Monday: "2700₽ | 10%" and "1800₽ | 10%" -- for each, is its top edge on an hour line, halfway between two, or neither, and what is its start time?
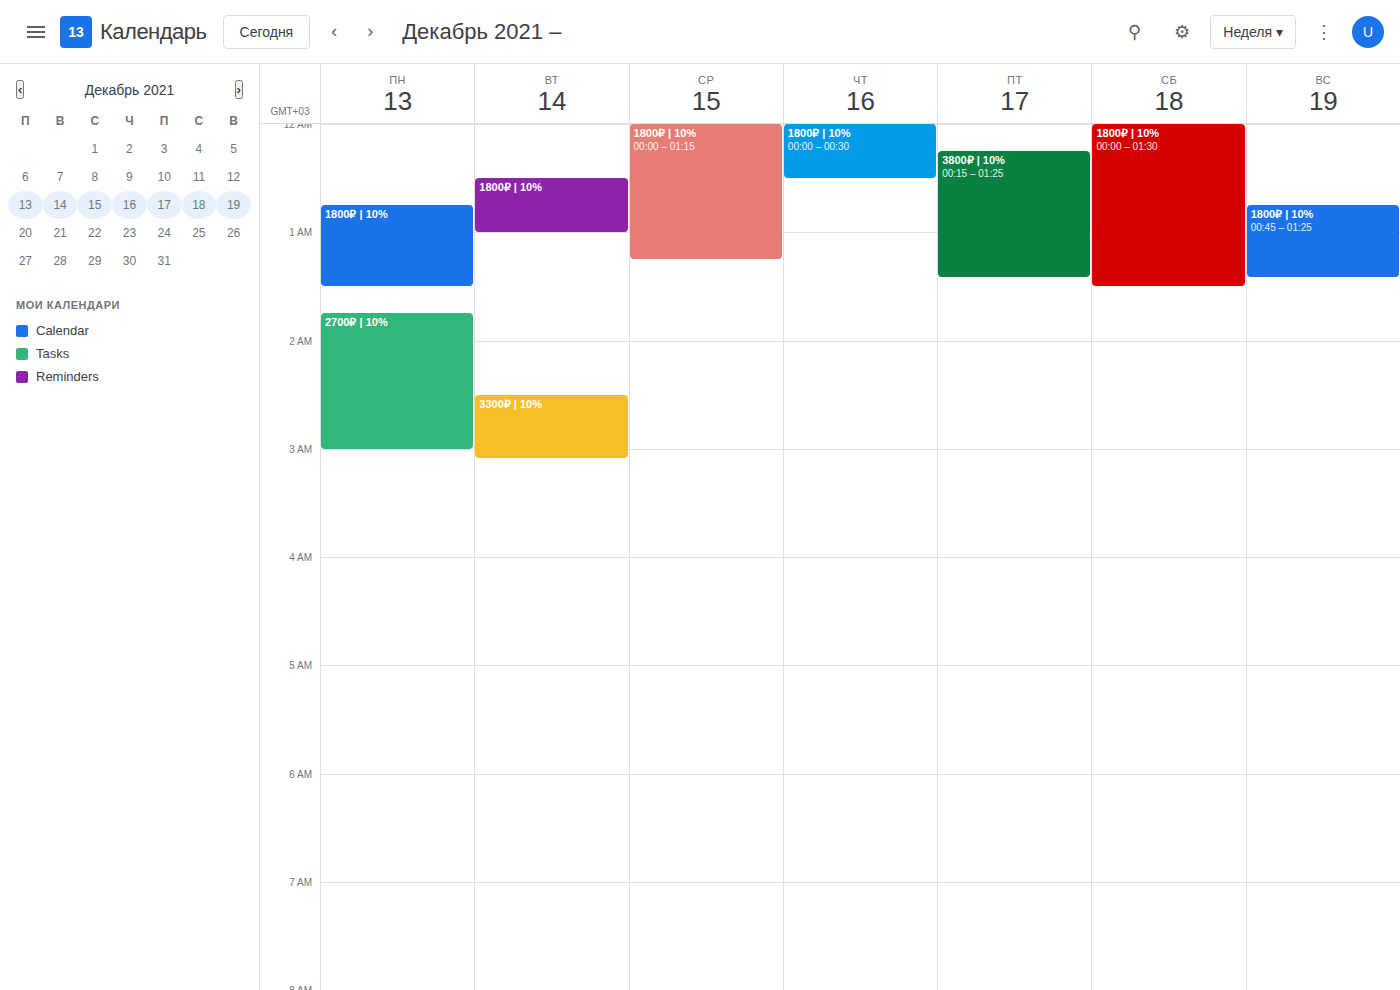
"2700₽ | 10%": 1:45 AM, neither: three quarters of the way from the 1 AM line to the 2 AM line. "1800₽ | 10%": 12:45 AM, neither: three quarters of the way from the 12 AM line to the 1 AM line.